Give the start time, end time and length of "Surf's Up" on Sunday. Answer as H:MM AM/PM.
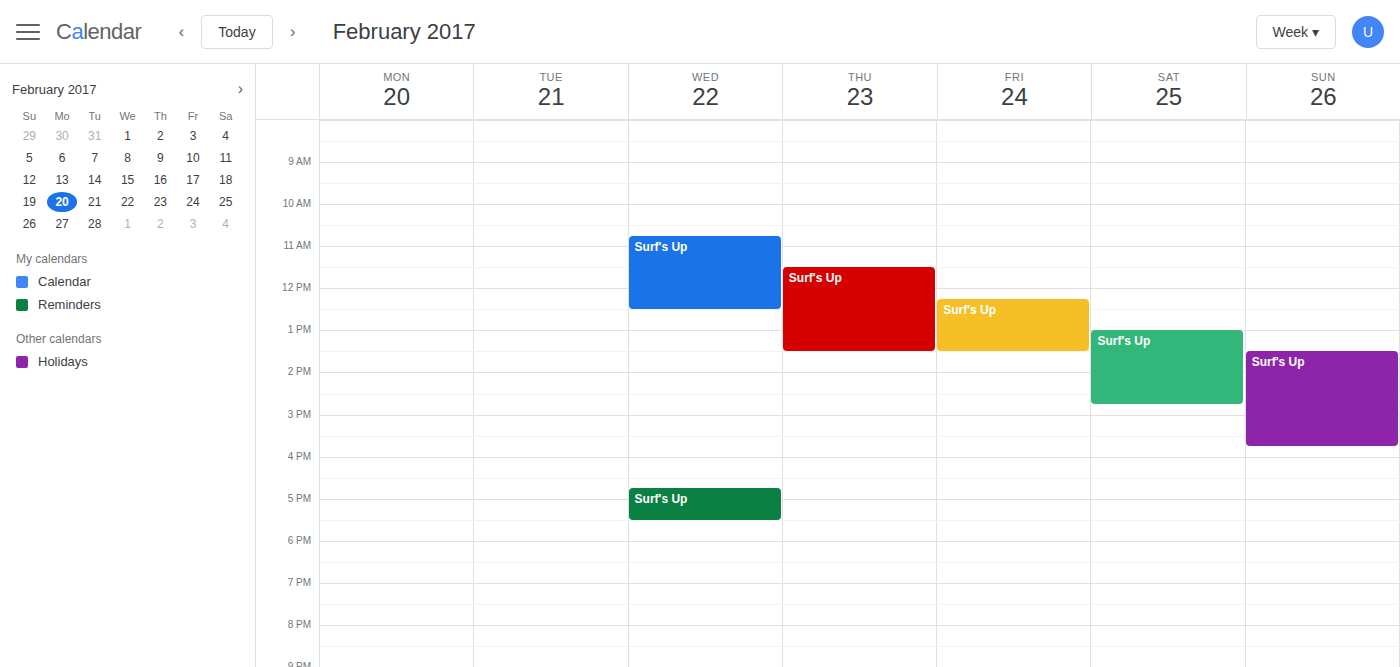
1:30 PM to 3:45 PM, 2 hours 15 minutes